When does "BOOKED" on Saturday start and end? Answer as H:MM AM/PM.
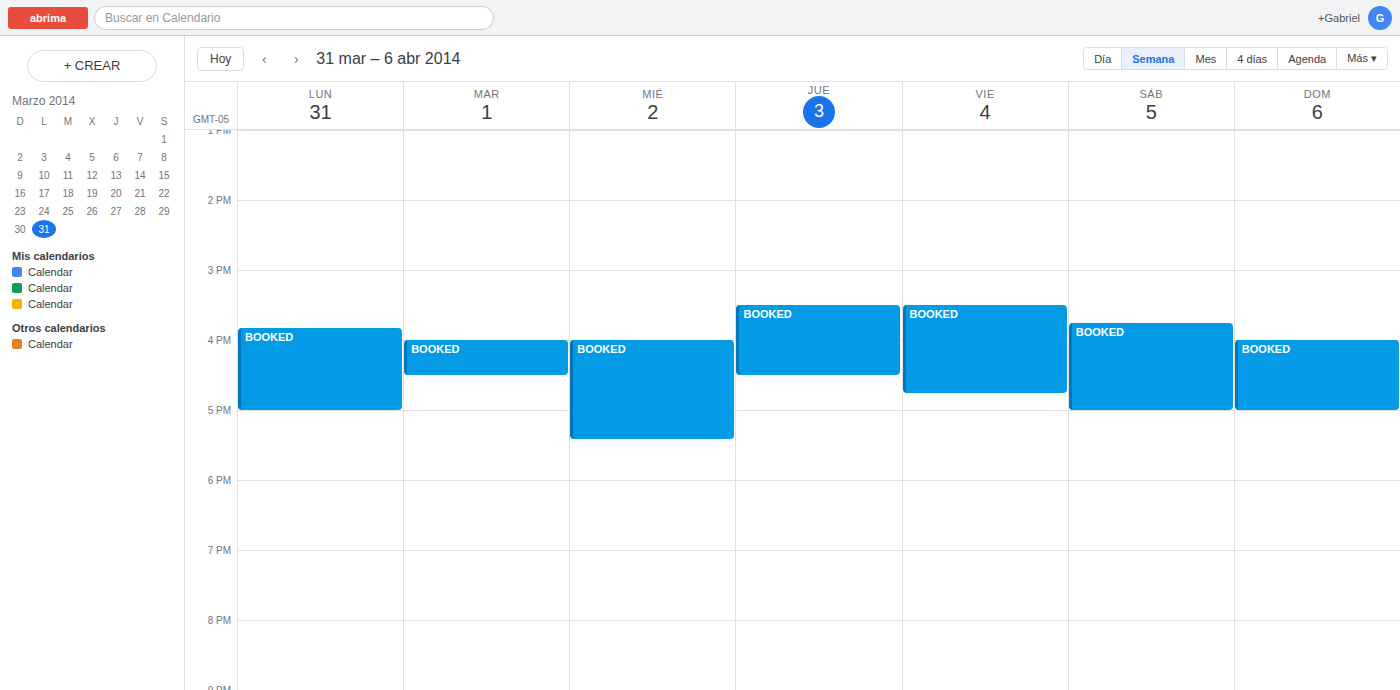
3:45 PM to 5:00 PM